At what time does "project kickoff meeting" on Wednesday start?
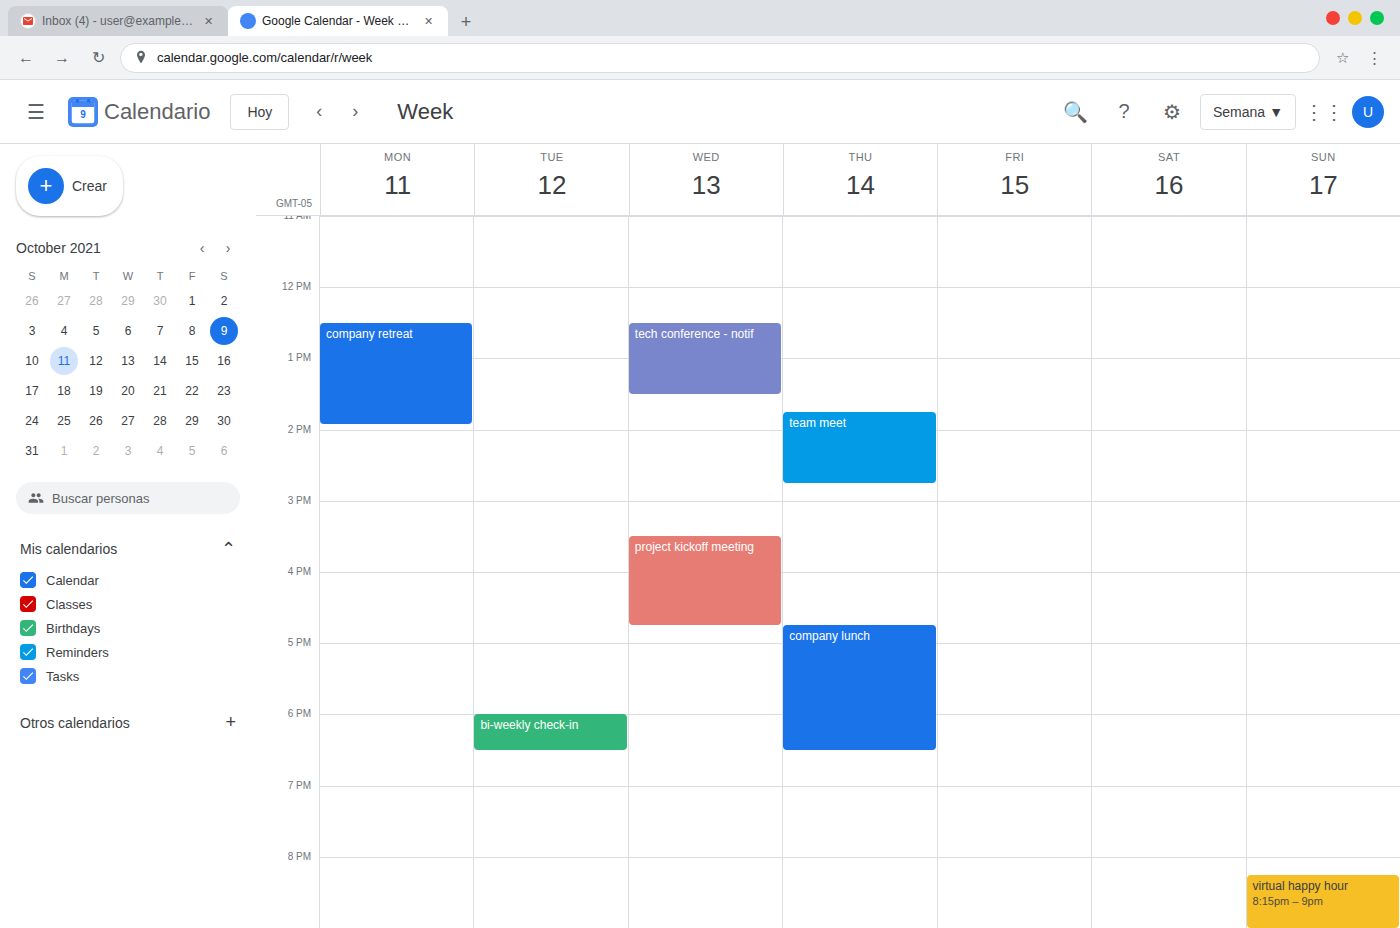
3:30 PM